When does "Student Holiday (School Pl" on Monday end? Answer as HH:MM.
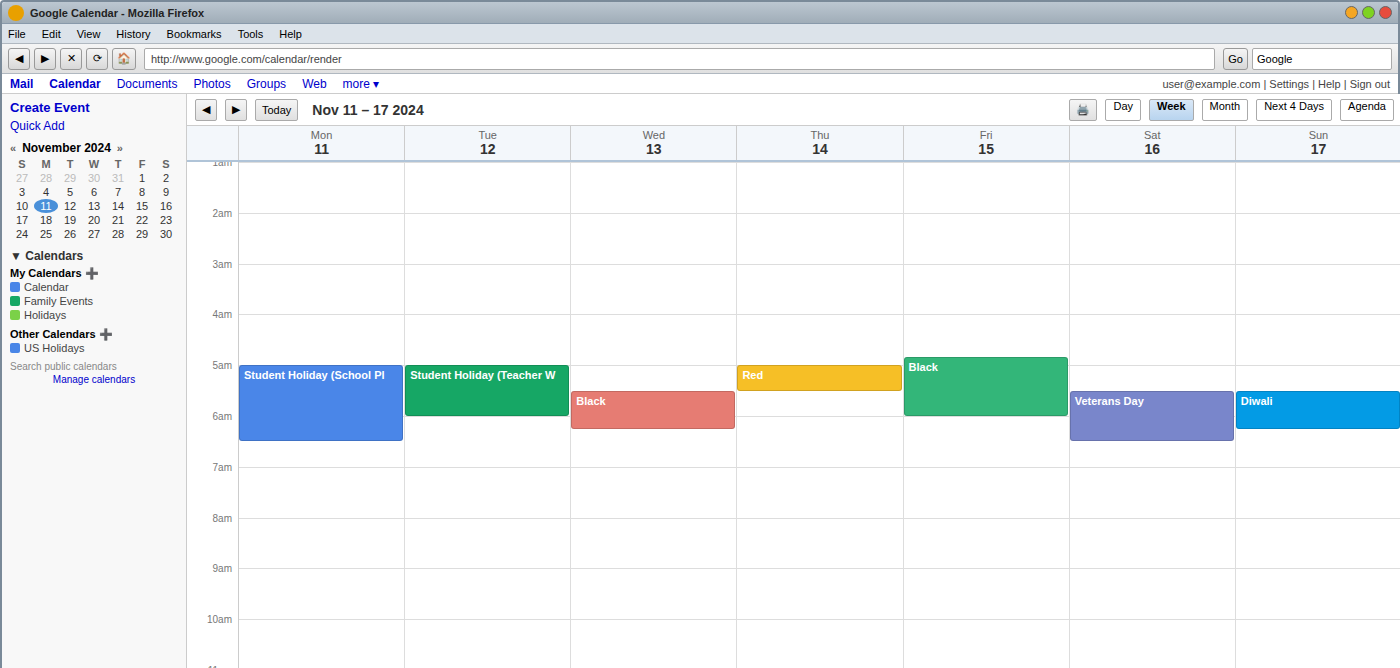
06:30